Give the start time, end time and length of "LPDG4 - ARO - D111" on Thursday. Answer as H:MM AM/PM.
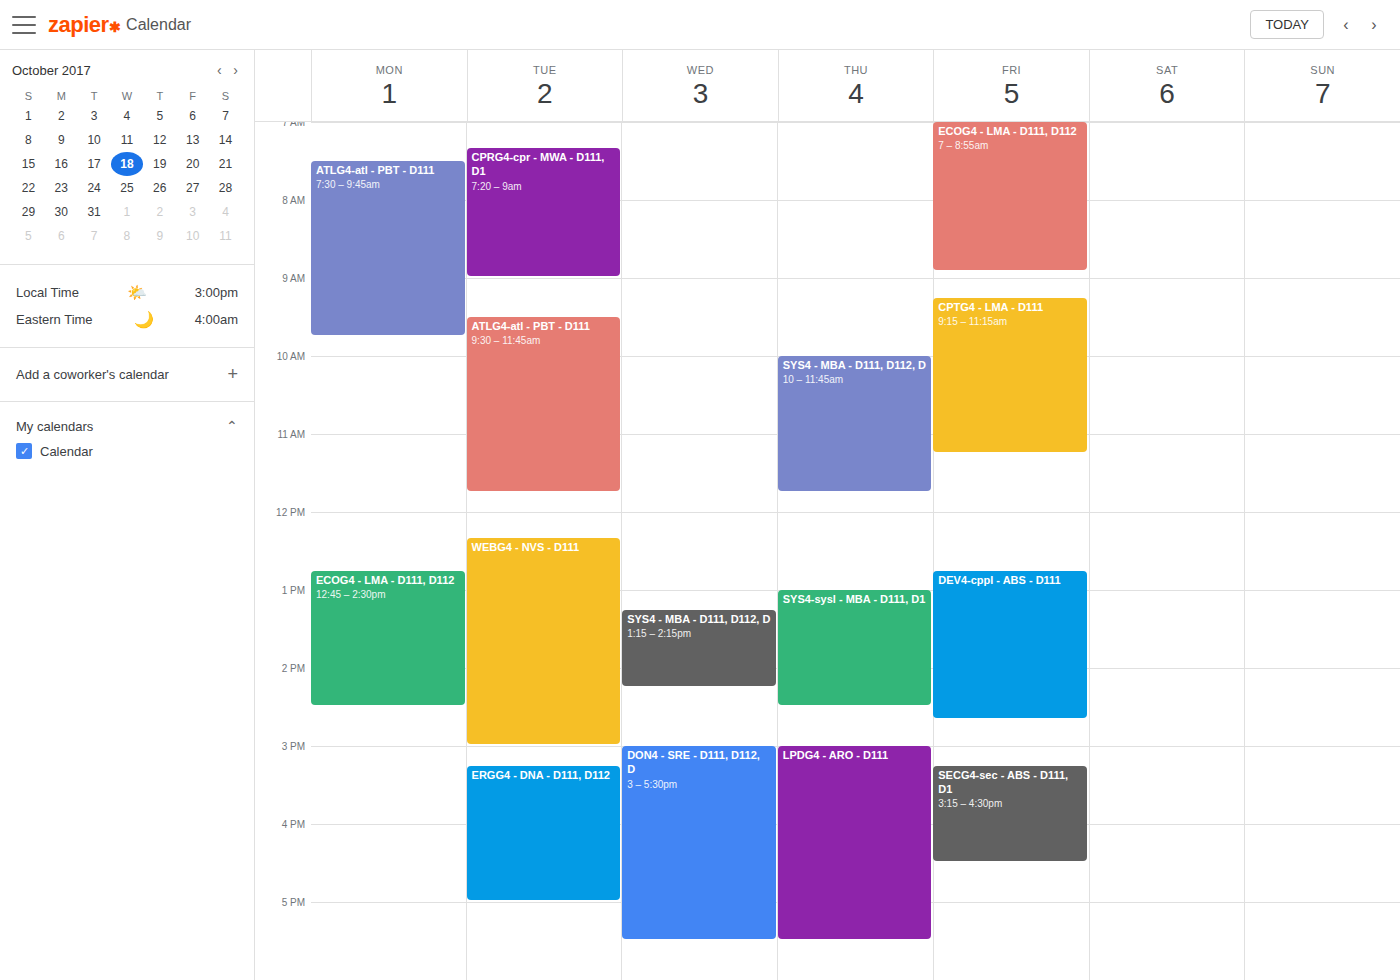
3:00 PM to 5:30 PM, 2 hours 30 minutes